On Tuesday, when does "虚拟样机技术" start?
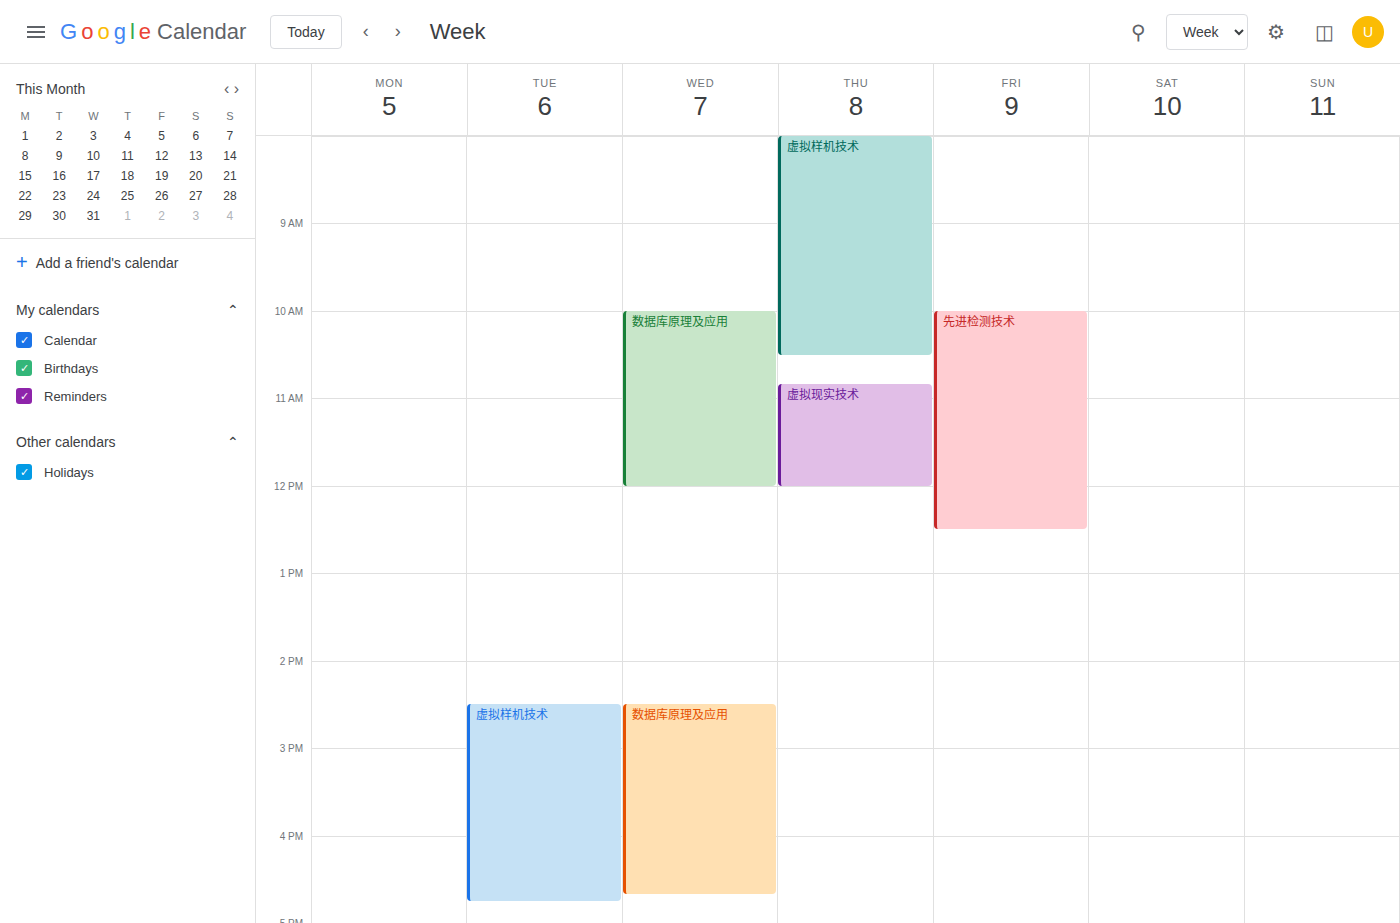
2:30 PM